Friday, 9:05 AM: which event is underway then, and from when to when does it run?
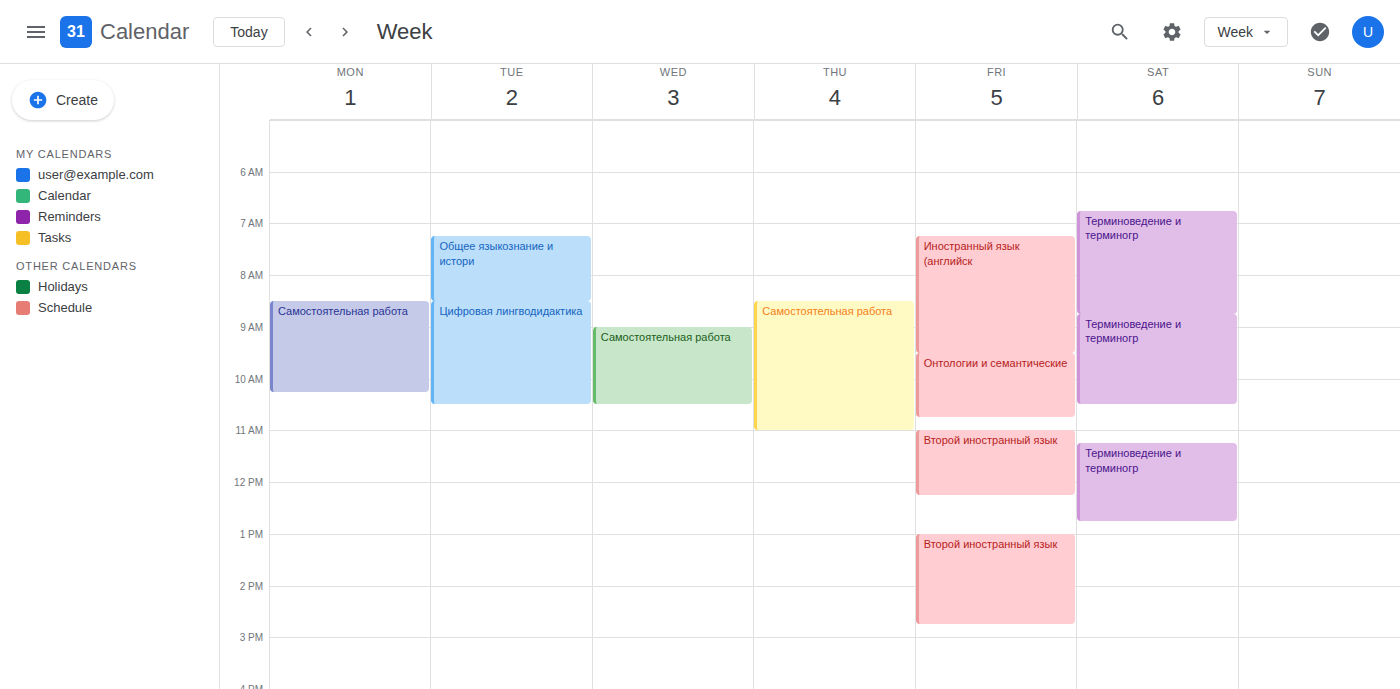
"Иностранный язык (английск", 7:15 AM to 9:30 AM